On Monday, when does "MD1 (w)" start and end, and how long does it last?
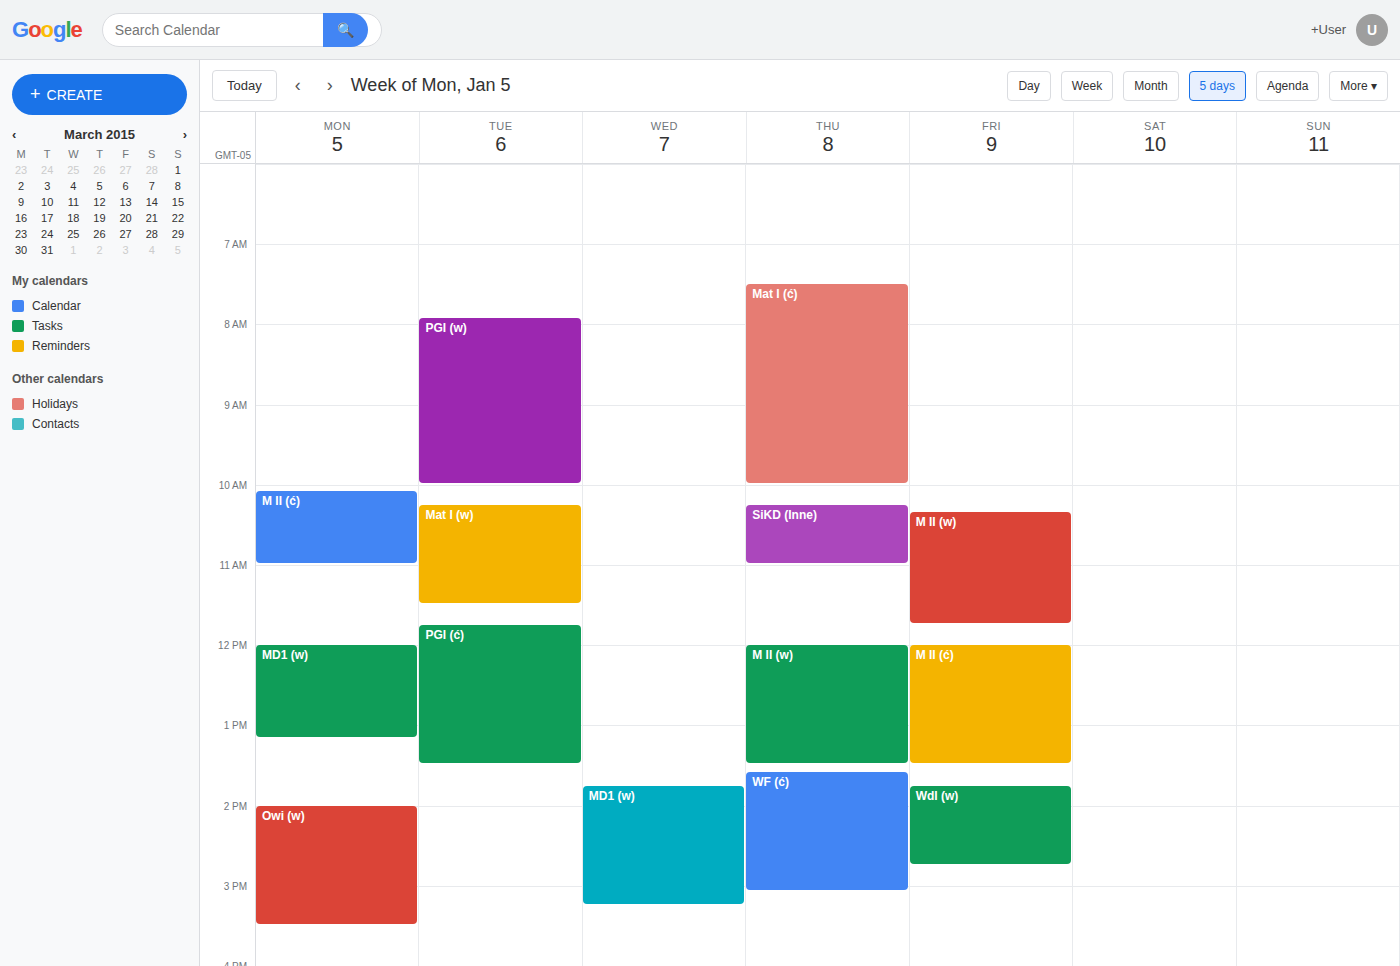
12:00 PM to 1:10 PM, 1 hour 10 minutes